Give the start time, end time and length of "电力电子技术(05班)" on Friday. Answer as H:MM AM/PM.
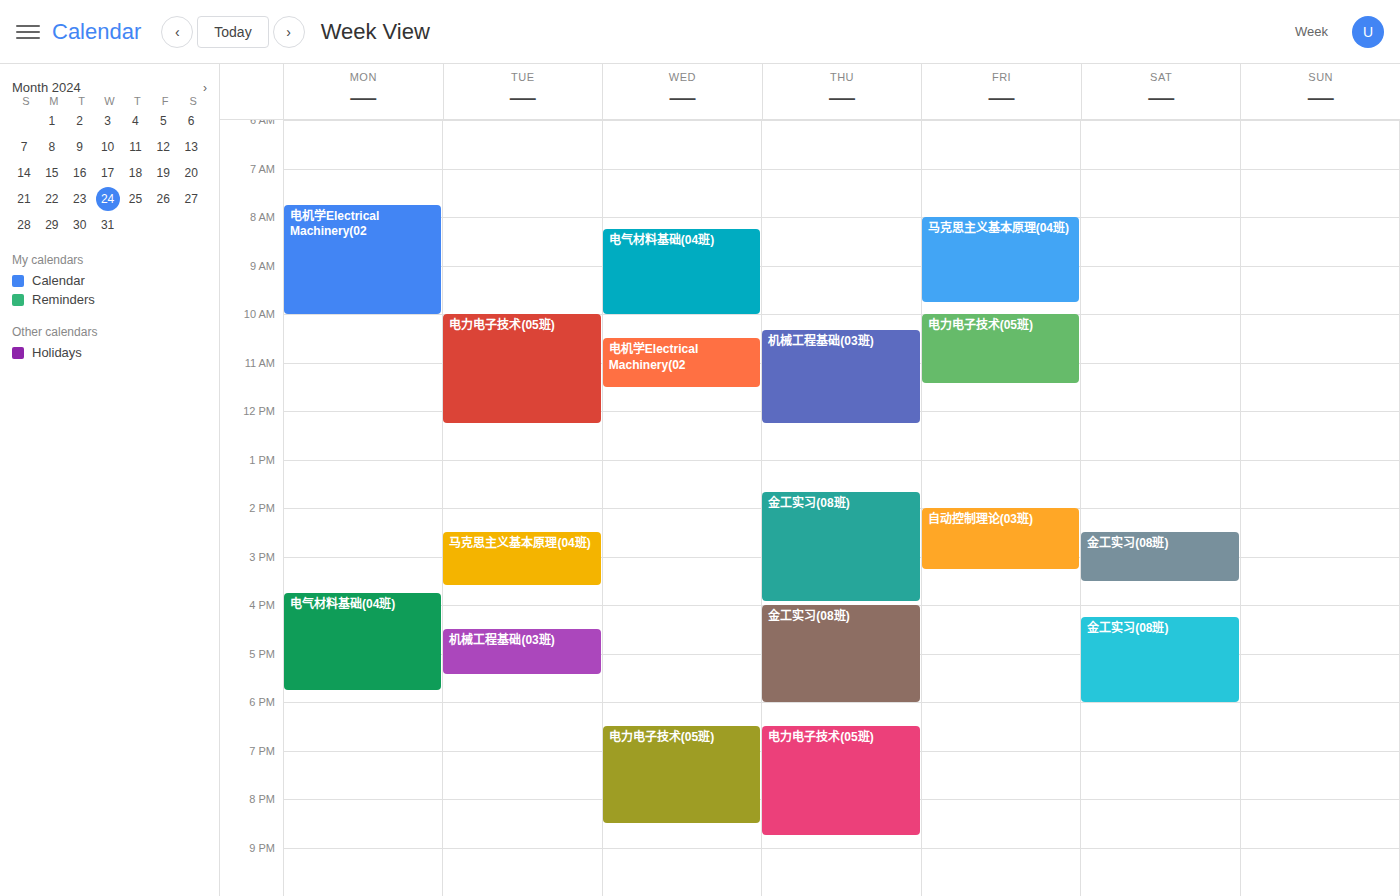
10:00 AM to 11:25 AM, 1 hour 25 minutes